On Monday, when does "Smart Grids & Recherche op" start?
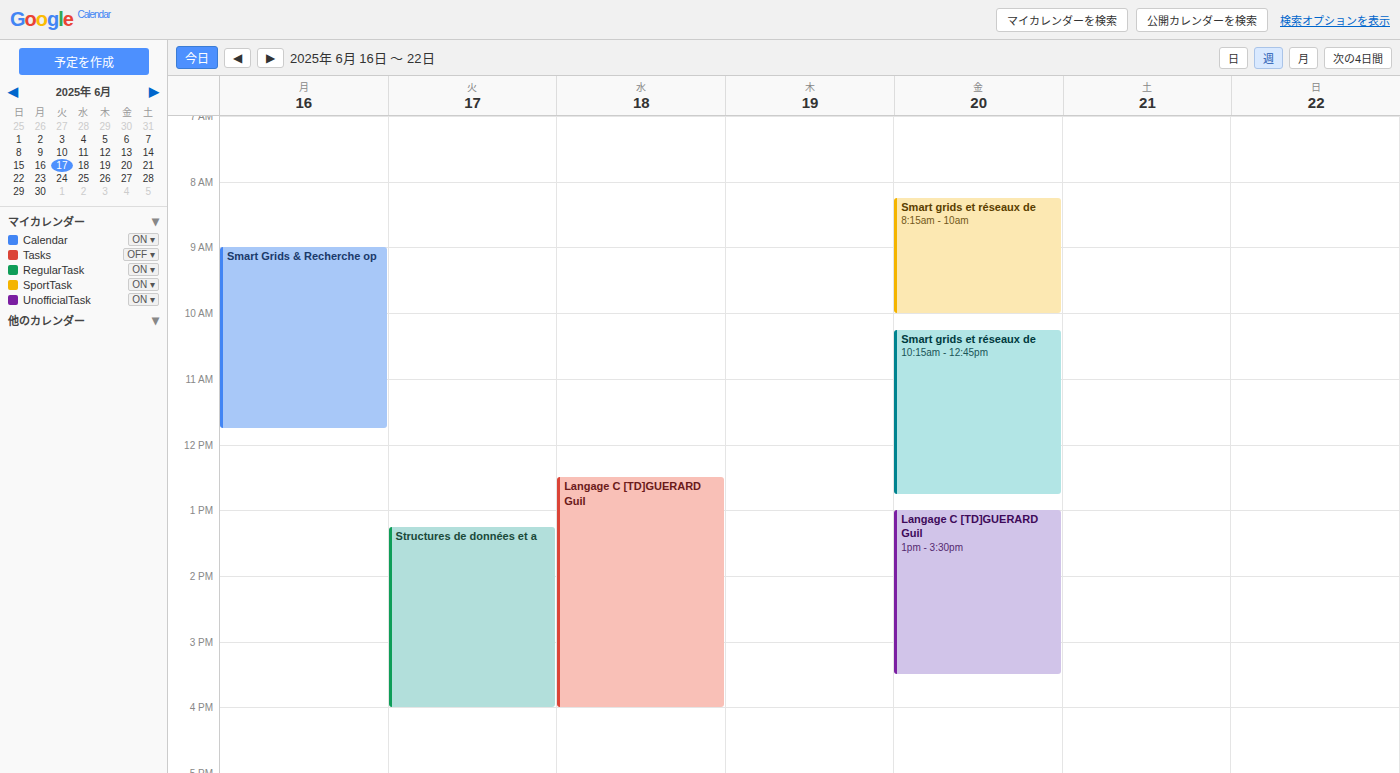
9:00 AM